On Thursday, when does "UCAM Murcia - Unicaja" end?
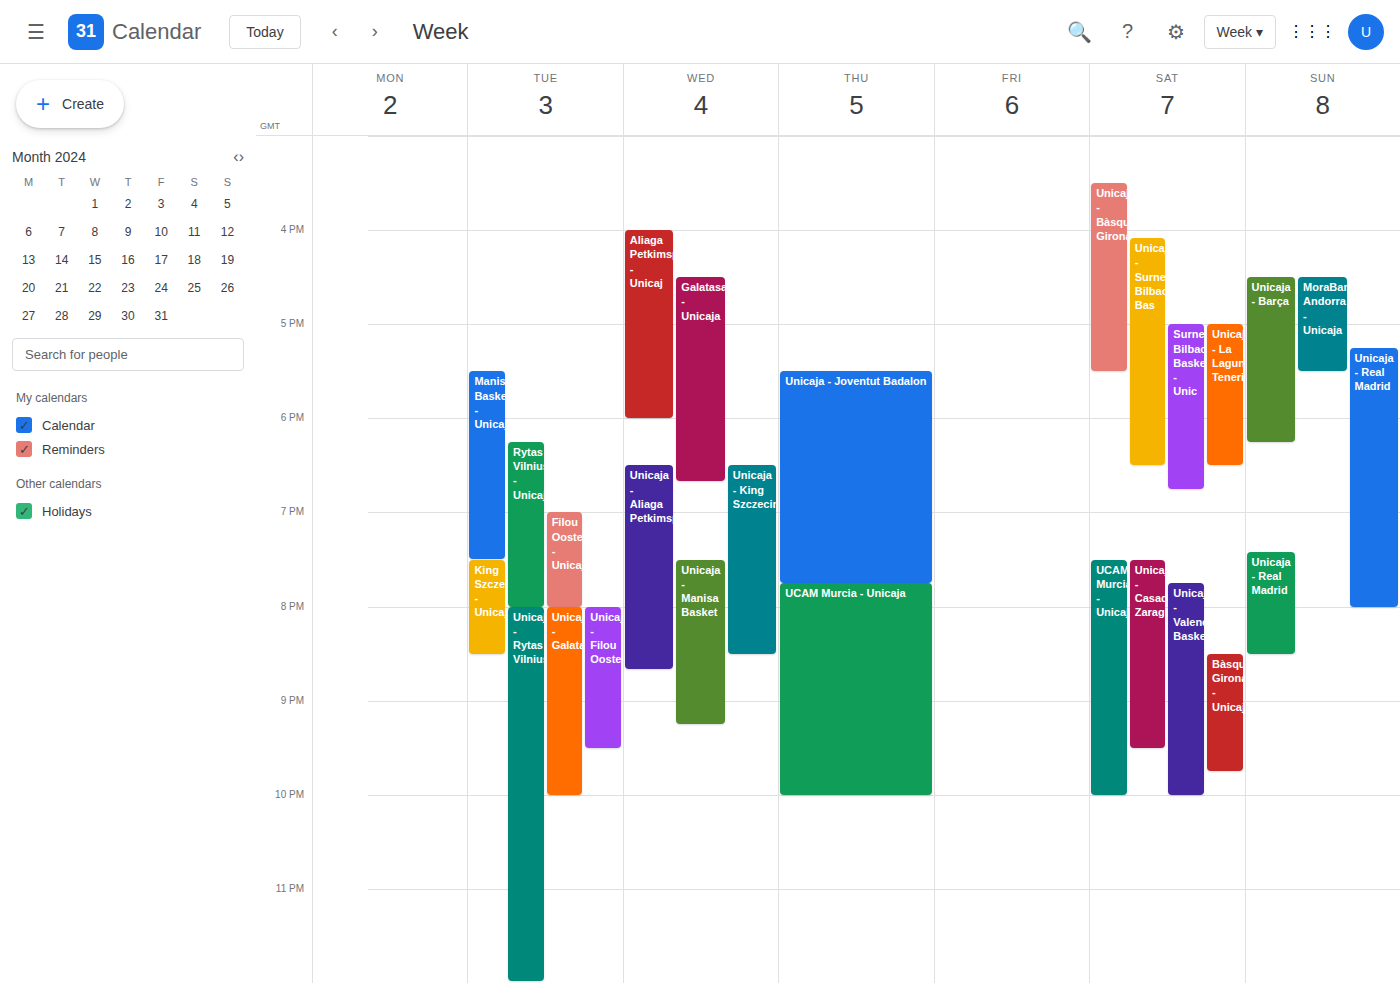
10:00 PM